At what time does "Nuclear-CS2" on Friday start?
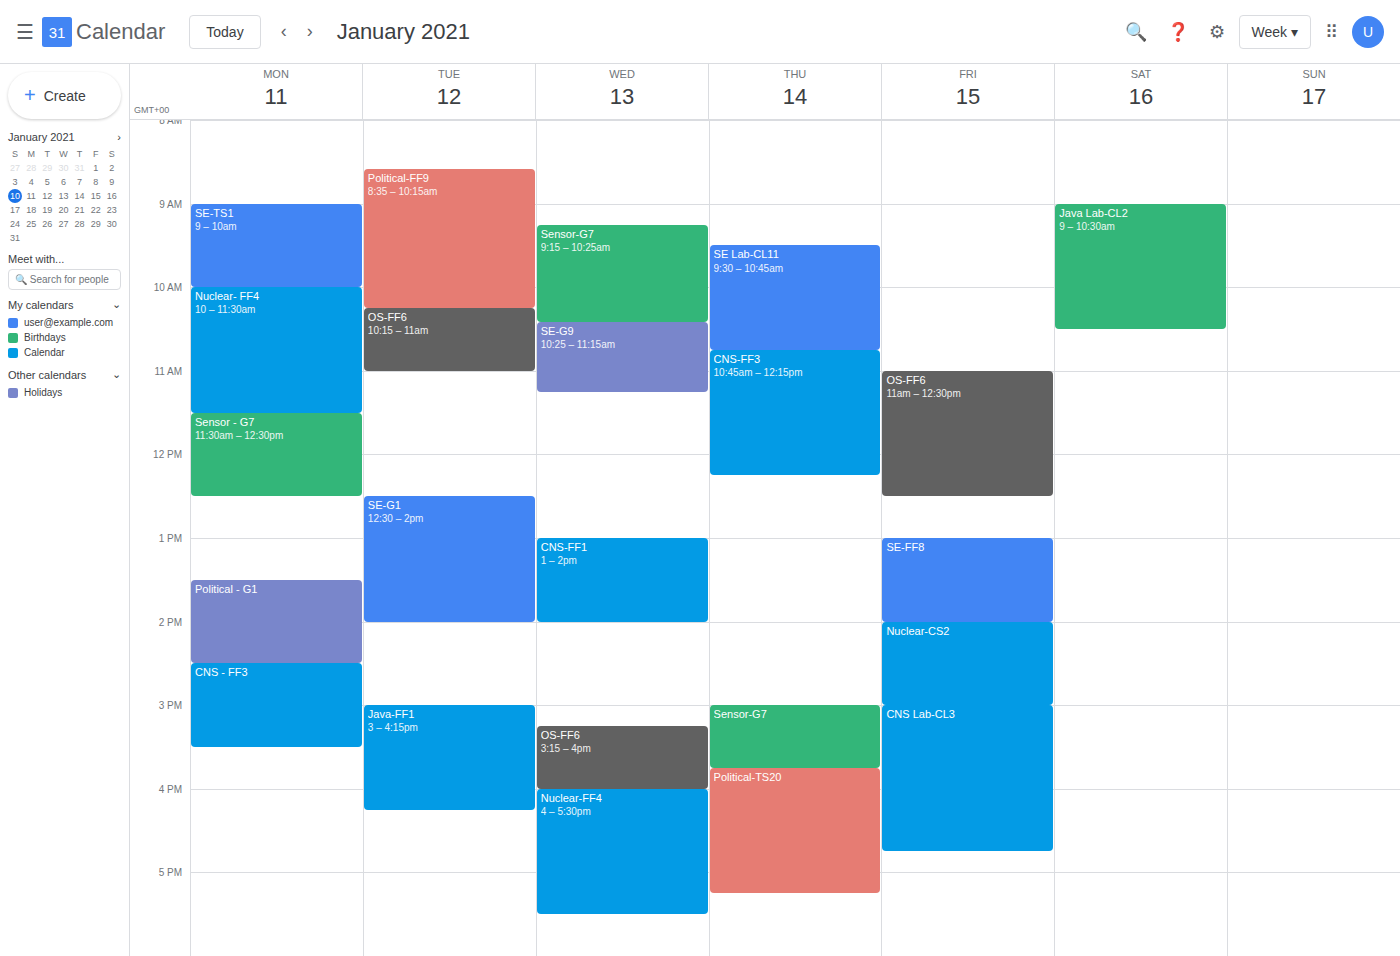
2:00 PM